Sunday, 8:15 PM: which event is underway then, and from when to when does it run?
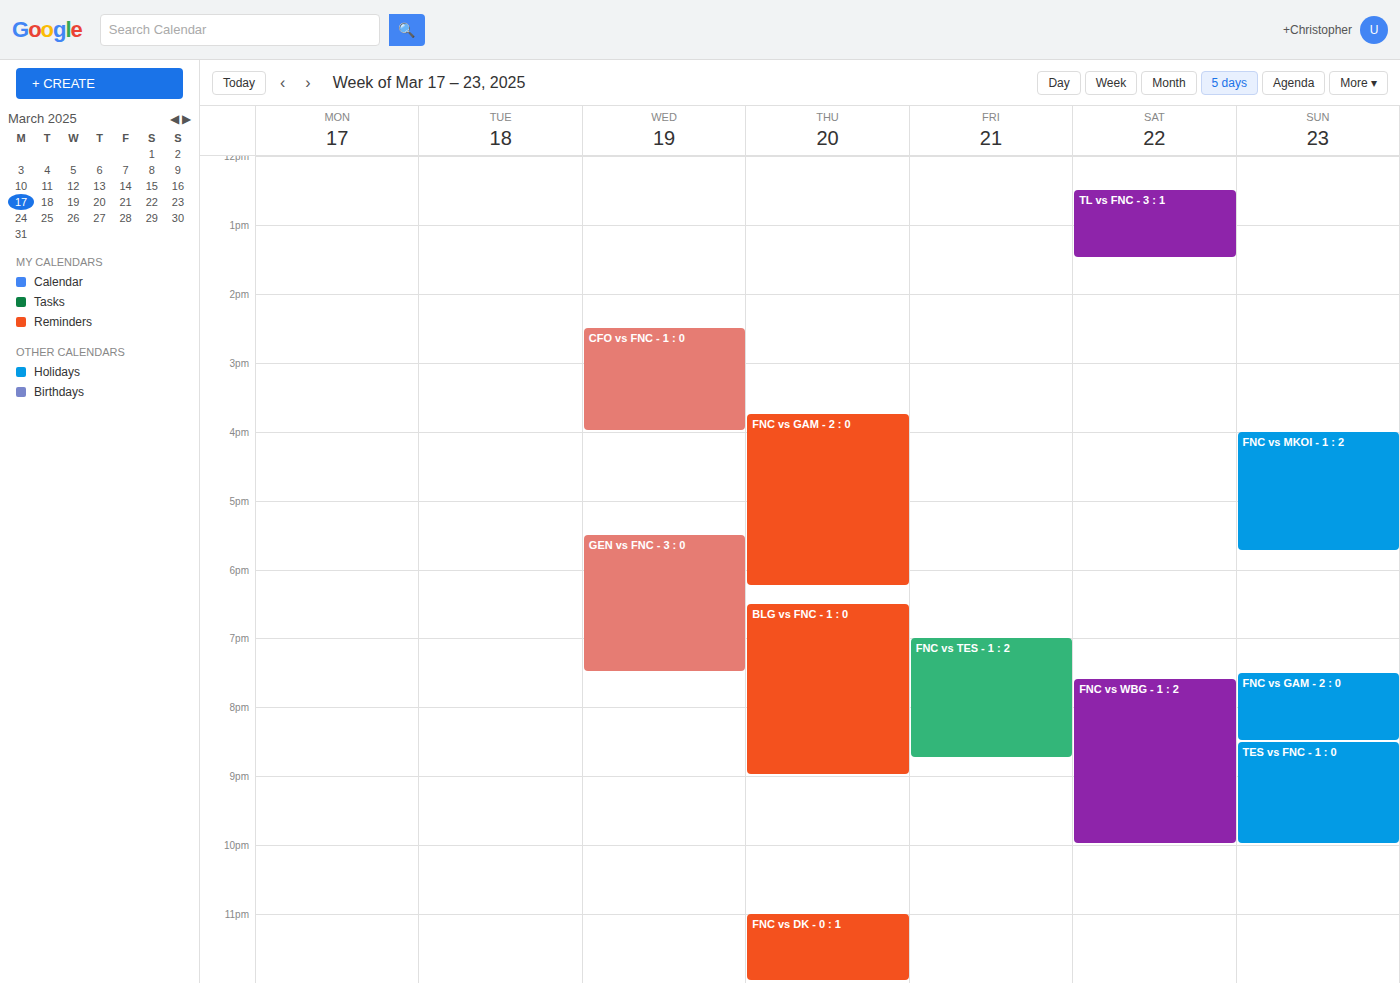
"FNC vs GAM - 2 : 0", 7:30 PM to 8:30 PM